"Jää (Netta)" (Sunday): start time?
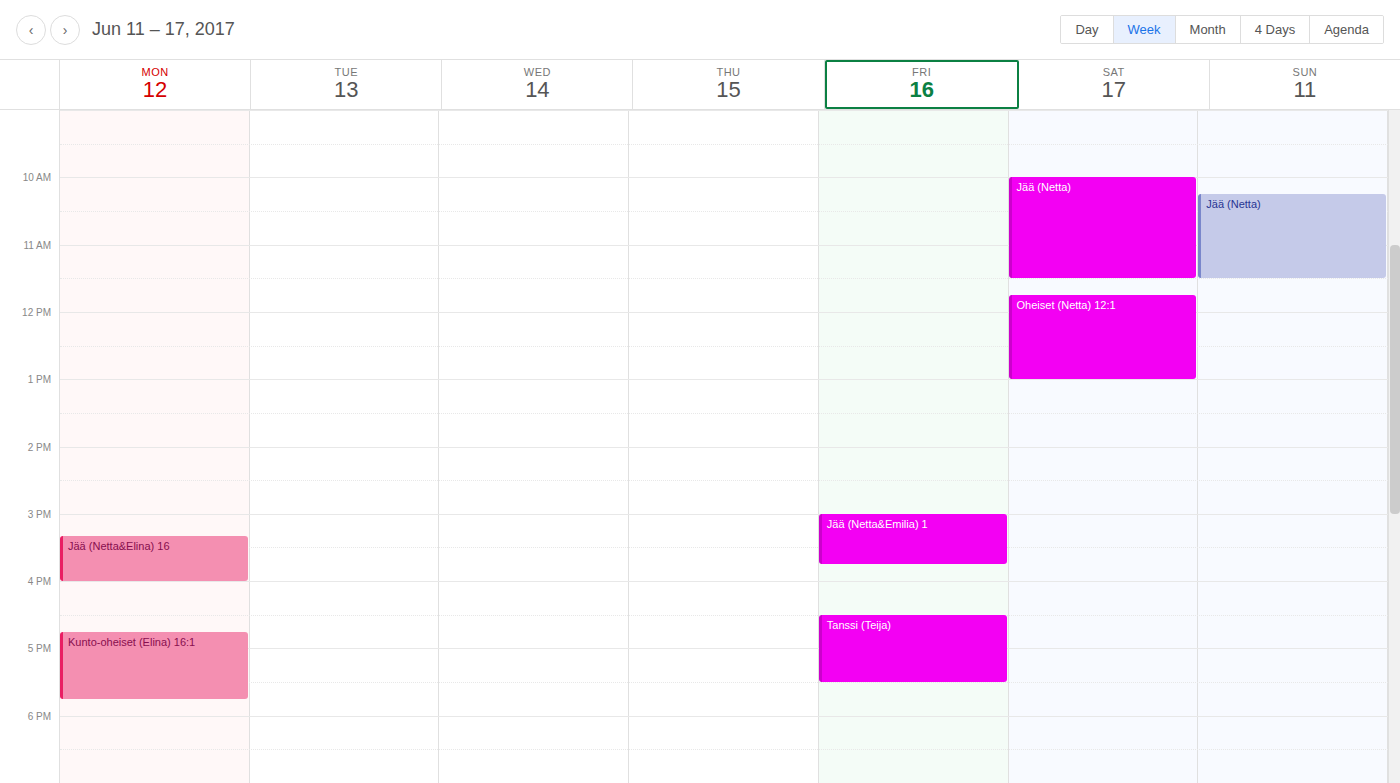
10:15 AM